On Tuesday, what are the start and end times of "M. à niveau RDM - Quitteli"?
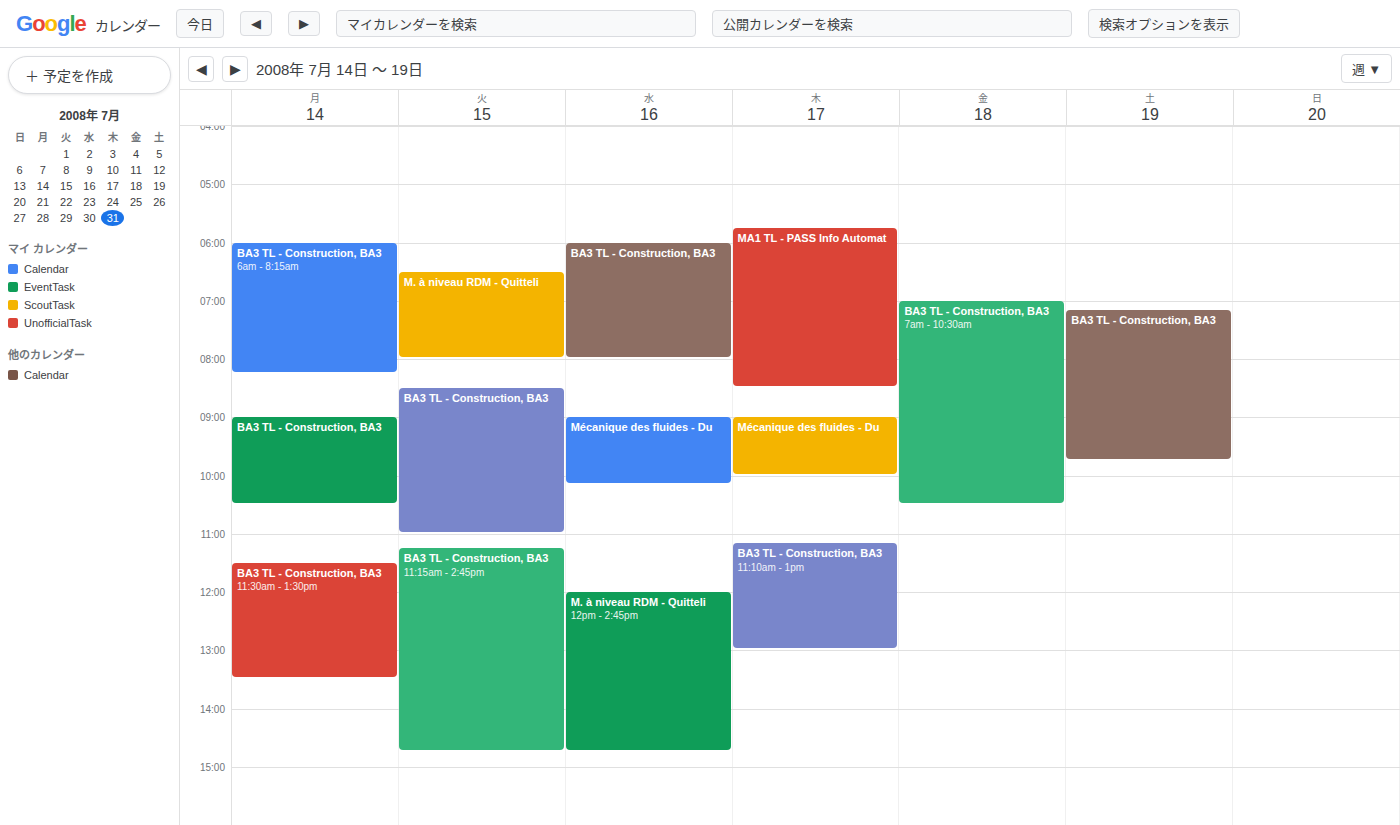
6:30 AM to 8:00 AM